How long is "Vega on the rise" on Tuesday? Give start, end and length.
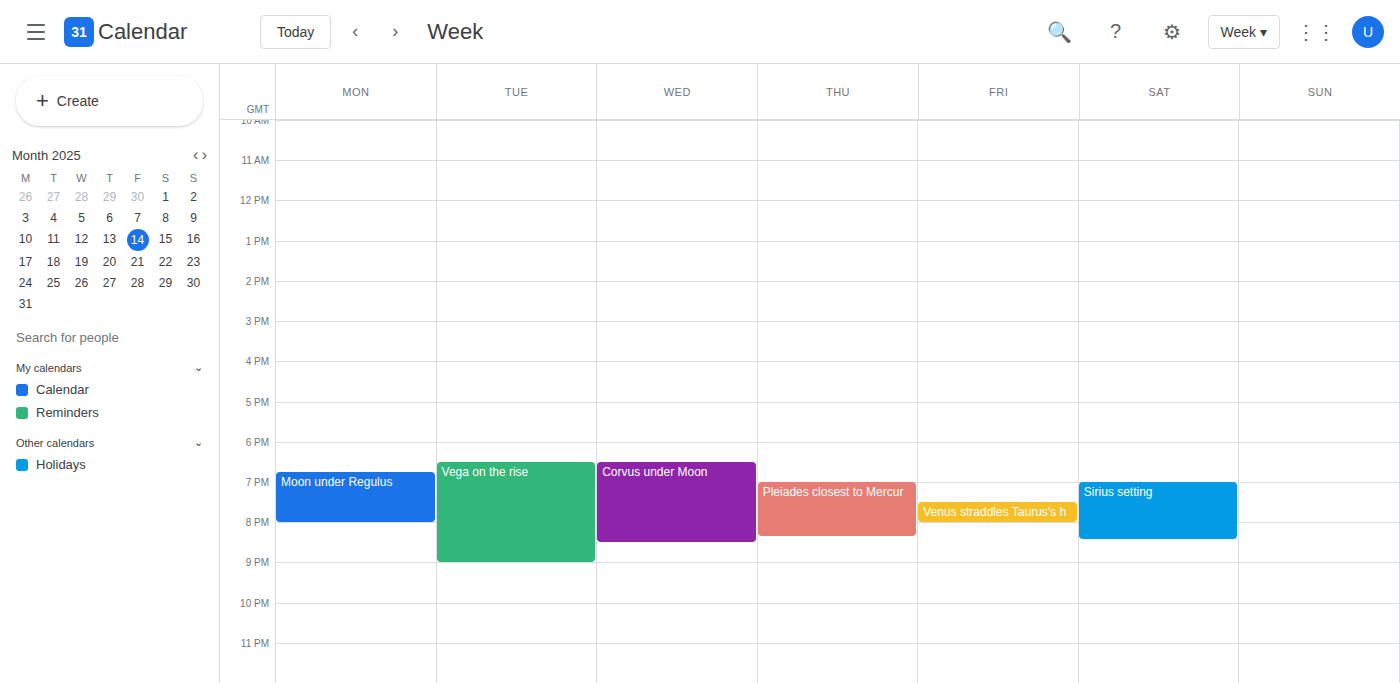
6:30 PM to 9:00 PM, 2 hours 30 minutes